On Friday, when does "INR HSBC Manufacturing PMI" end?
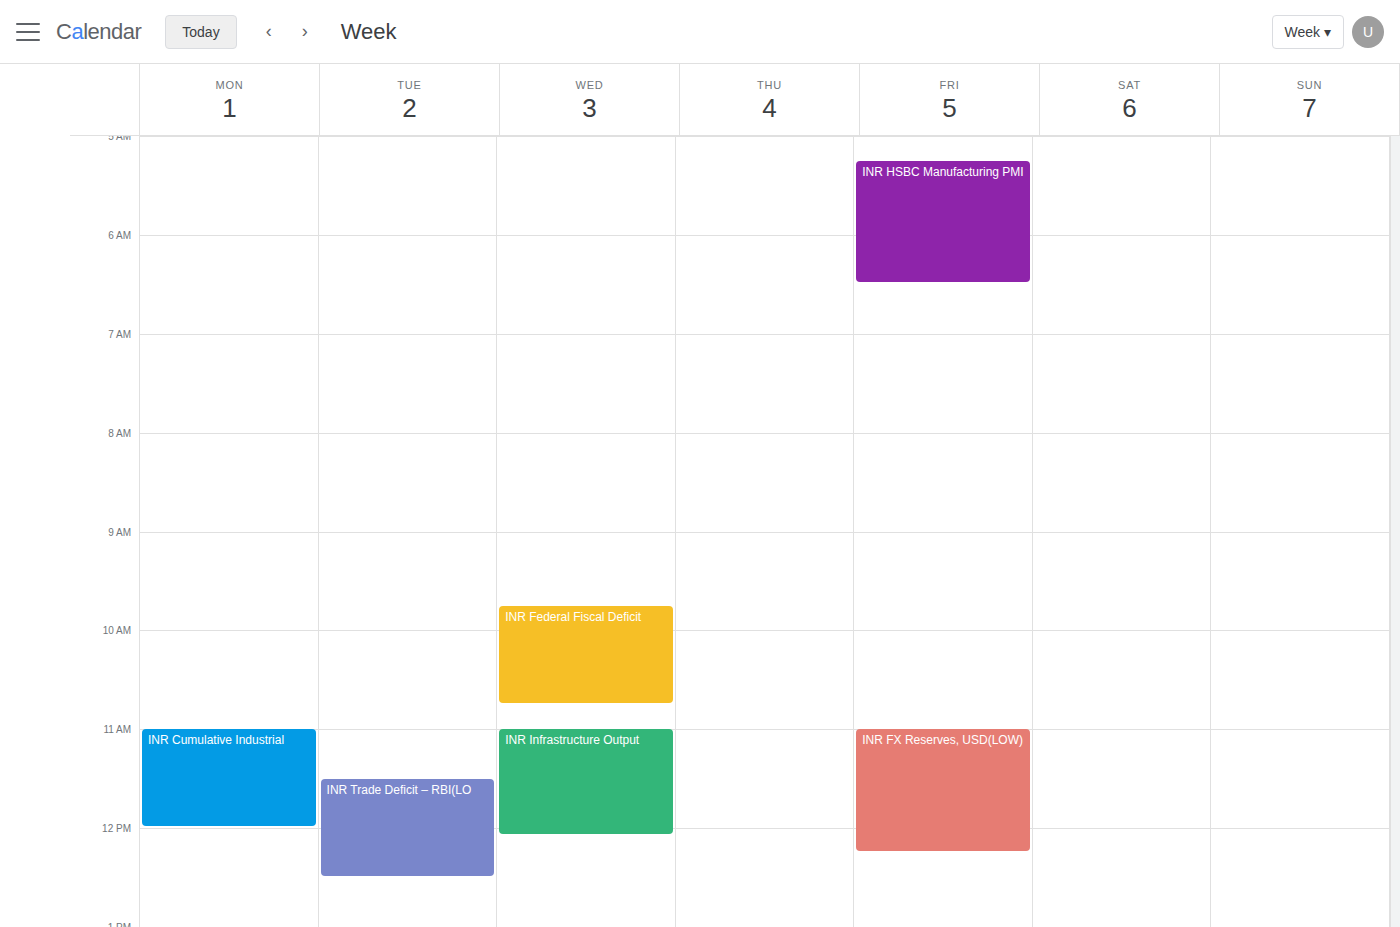
6:30 AM